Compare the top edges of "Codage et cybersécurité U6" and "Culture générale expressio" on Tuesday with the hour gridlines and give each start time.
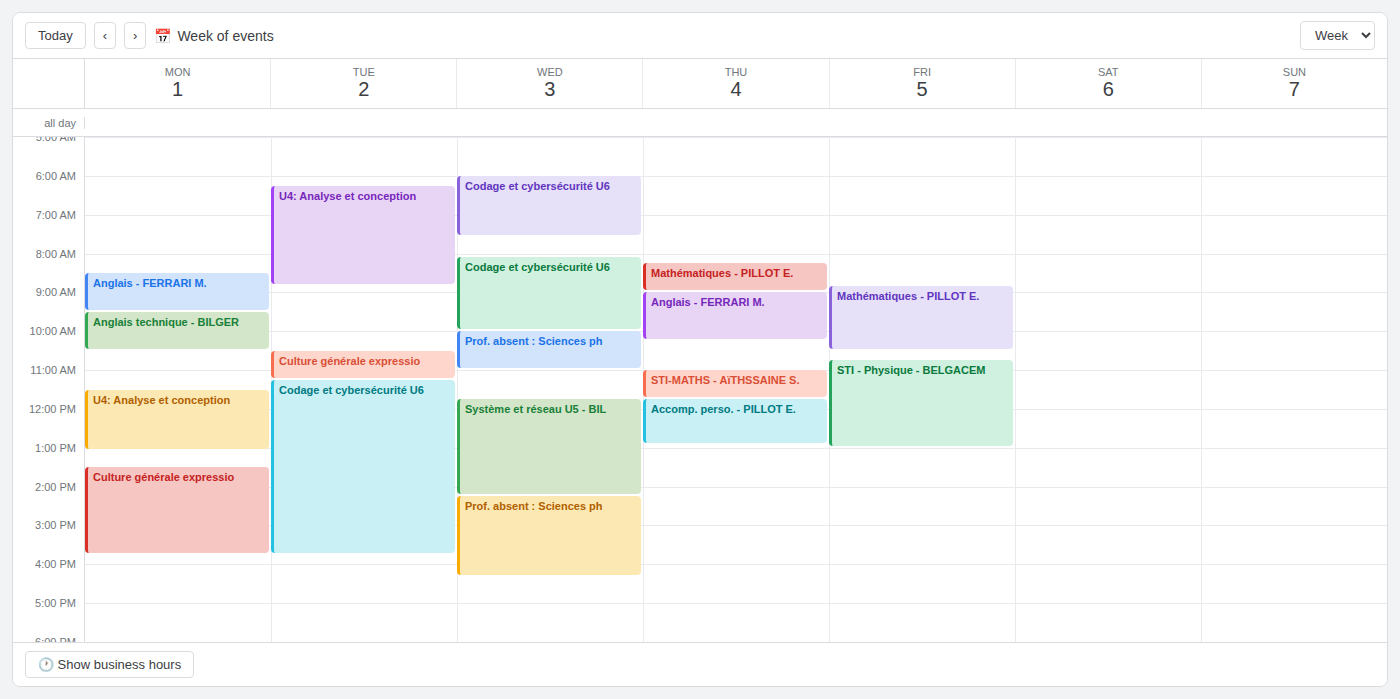
"Codage et cybersécurité U6": 11:15 AM, neither: a quarter of the way from the 11 AM line to the 12 PM line. "Culture générale expressio": 10:30 AM, halfway between the 10 AM and 11 AM lines.